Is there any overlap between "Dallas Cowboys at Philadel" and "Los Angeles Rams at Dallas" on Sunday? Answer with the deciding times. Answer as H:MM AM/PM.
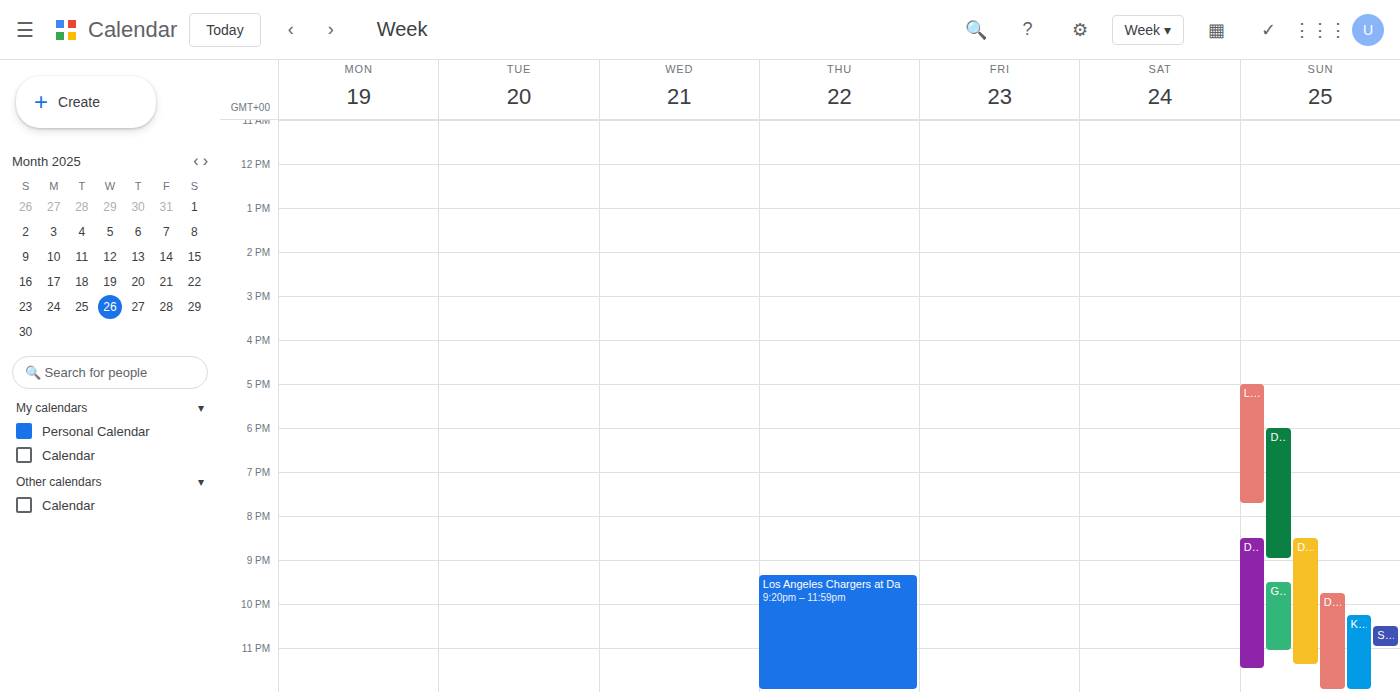
"Dallas Cowboys at Philadel" starts at 6:00 PM, before "Los Angeles Rams at Dallas" ends at 7:45 PM -- they overlap.